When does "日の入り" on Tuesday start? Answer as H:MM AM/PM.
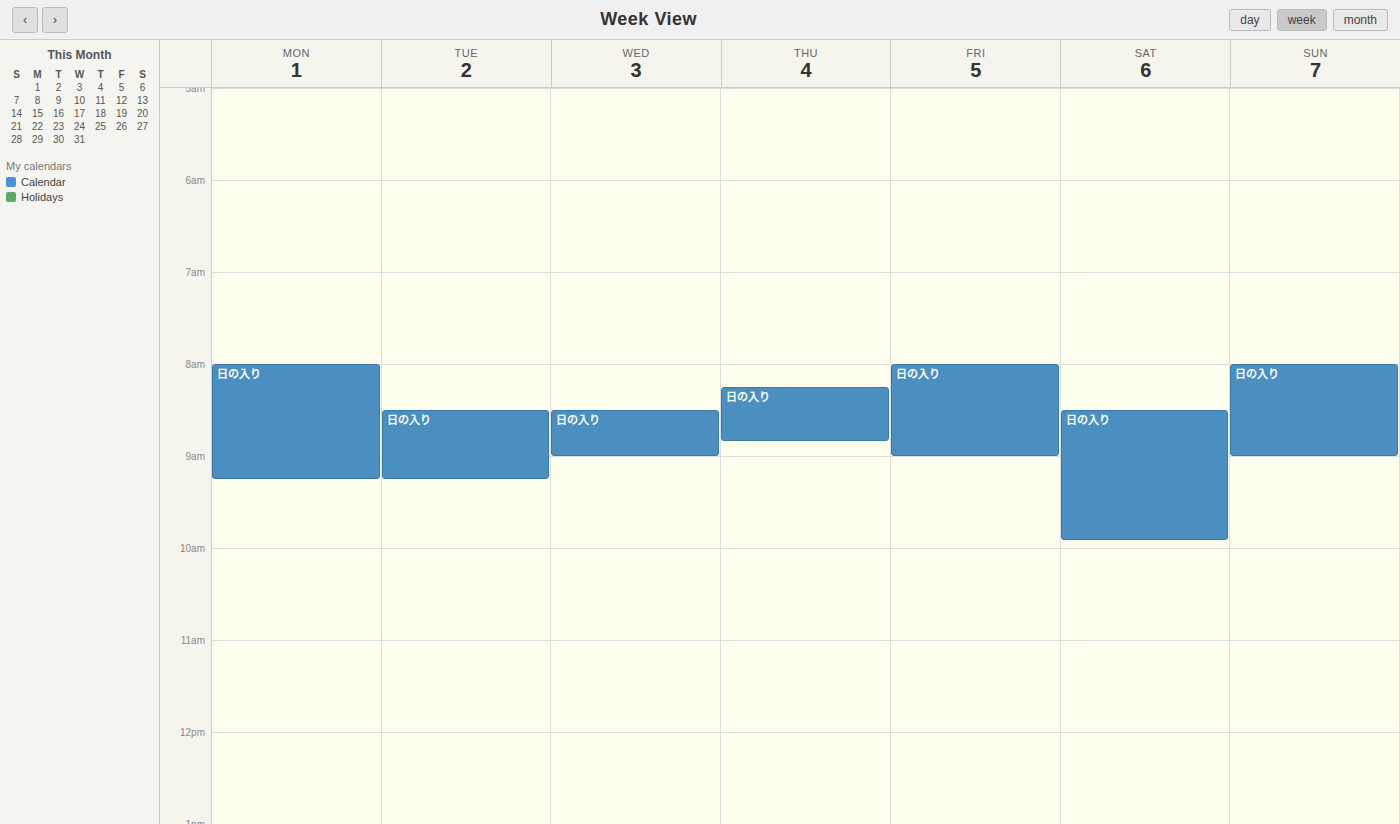
8:30 AM